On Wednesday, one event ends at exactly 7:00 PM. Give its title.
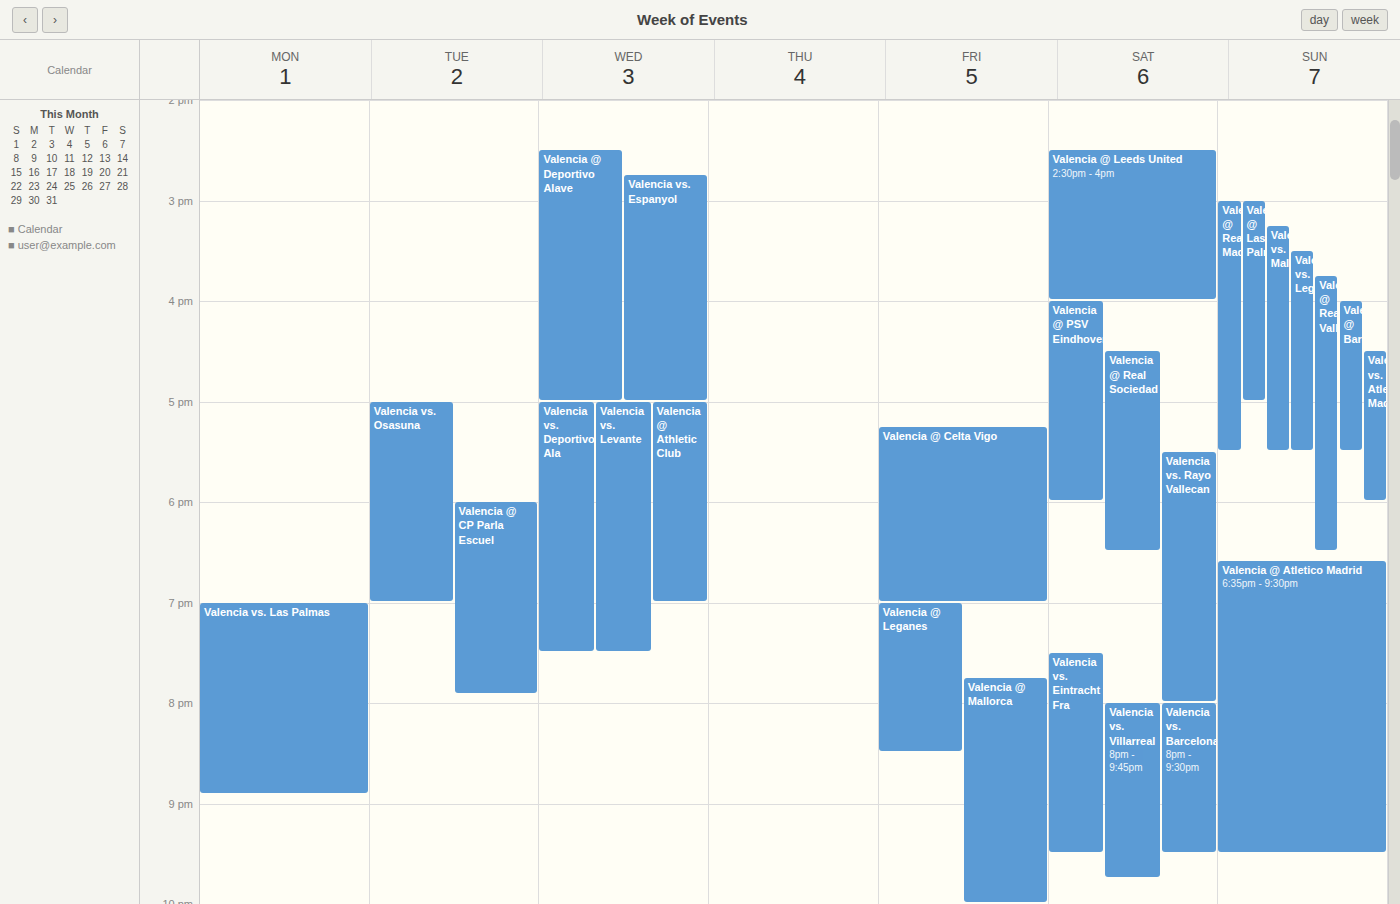
"Valencia @ Athletic Club"